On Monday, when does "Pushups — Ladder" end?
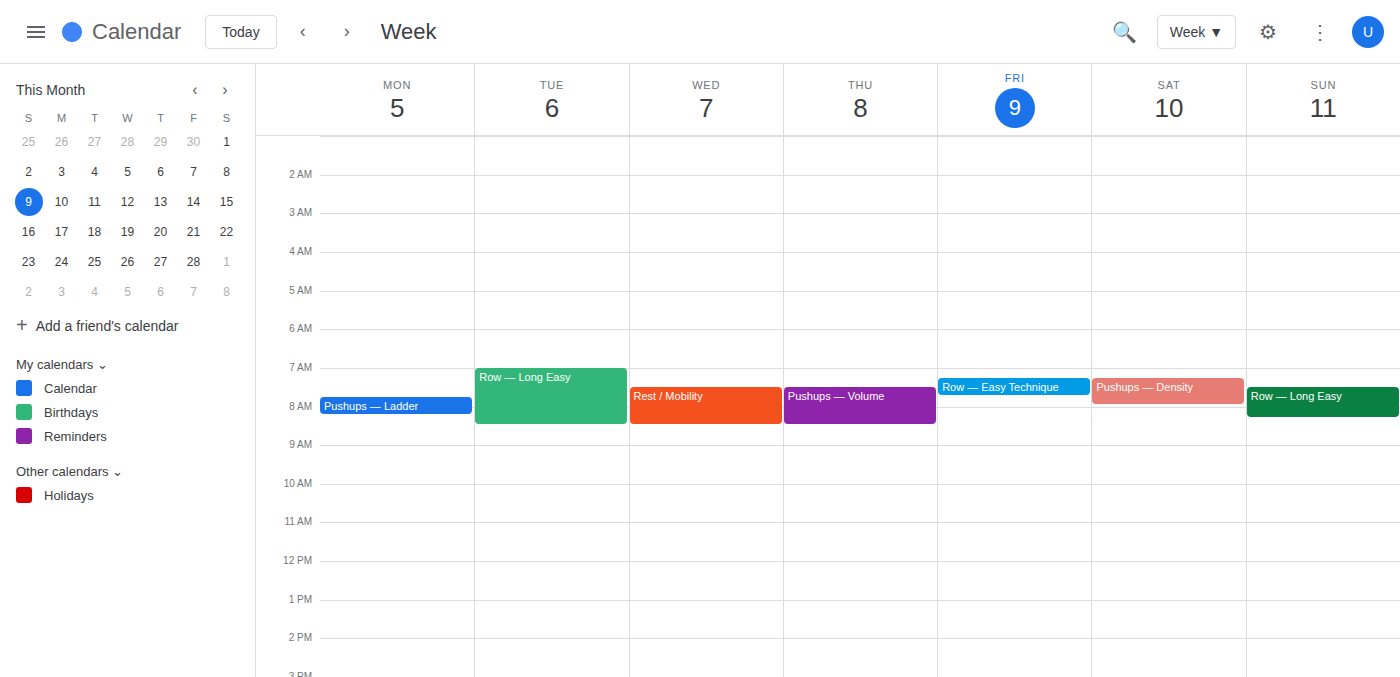
8:15 AM